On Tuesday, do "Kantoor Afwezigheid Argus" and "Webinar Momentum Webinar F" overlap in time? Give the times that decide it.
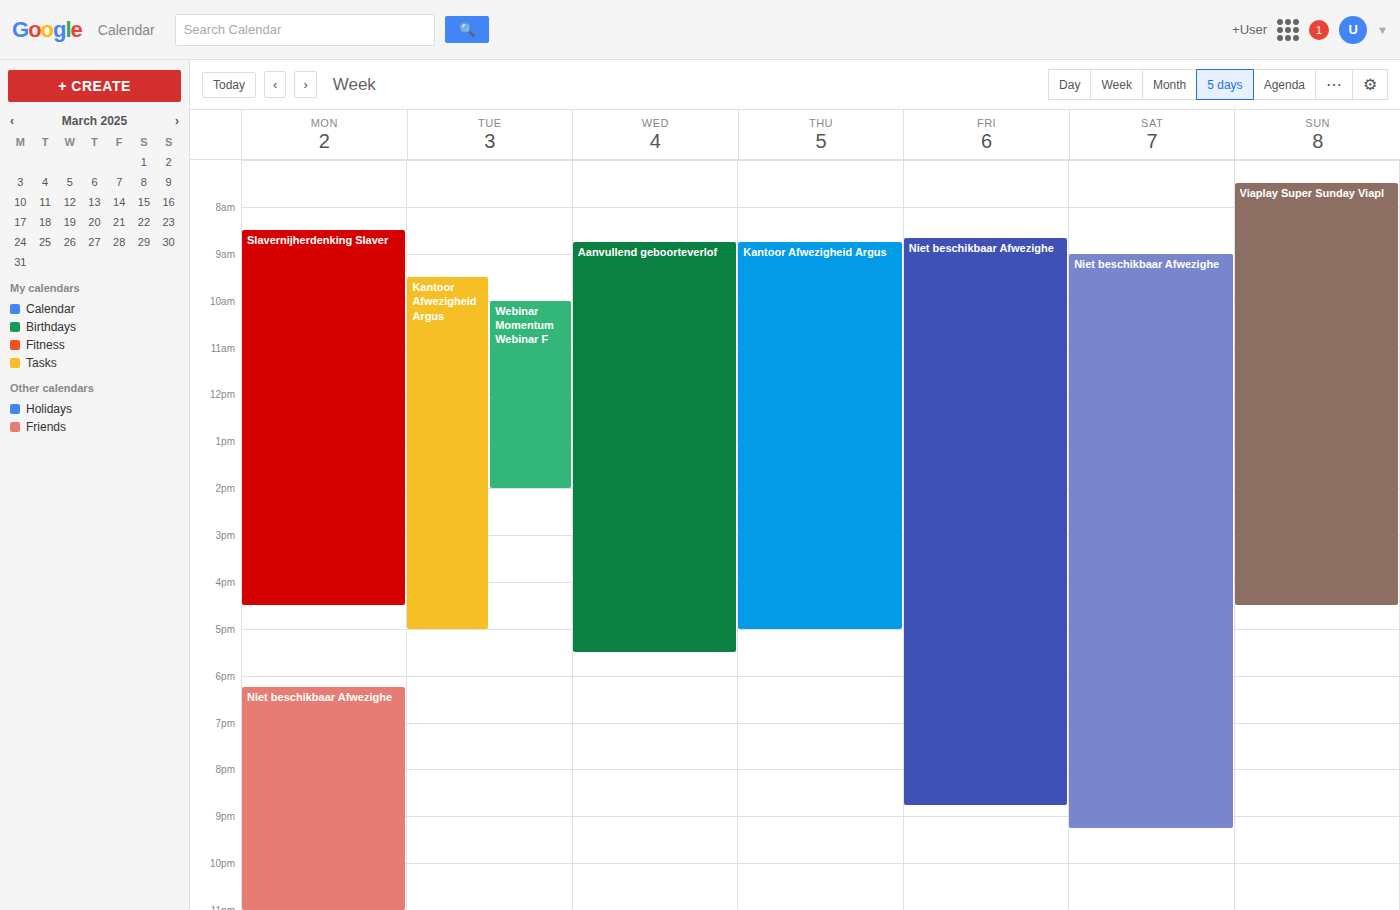
"Webinar Momentum Webinar F" runs 10:00 AM to 2:00 PM, inside "Kantoor Afwezigheid Argus" -- they overlap.